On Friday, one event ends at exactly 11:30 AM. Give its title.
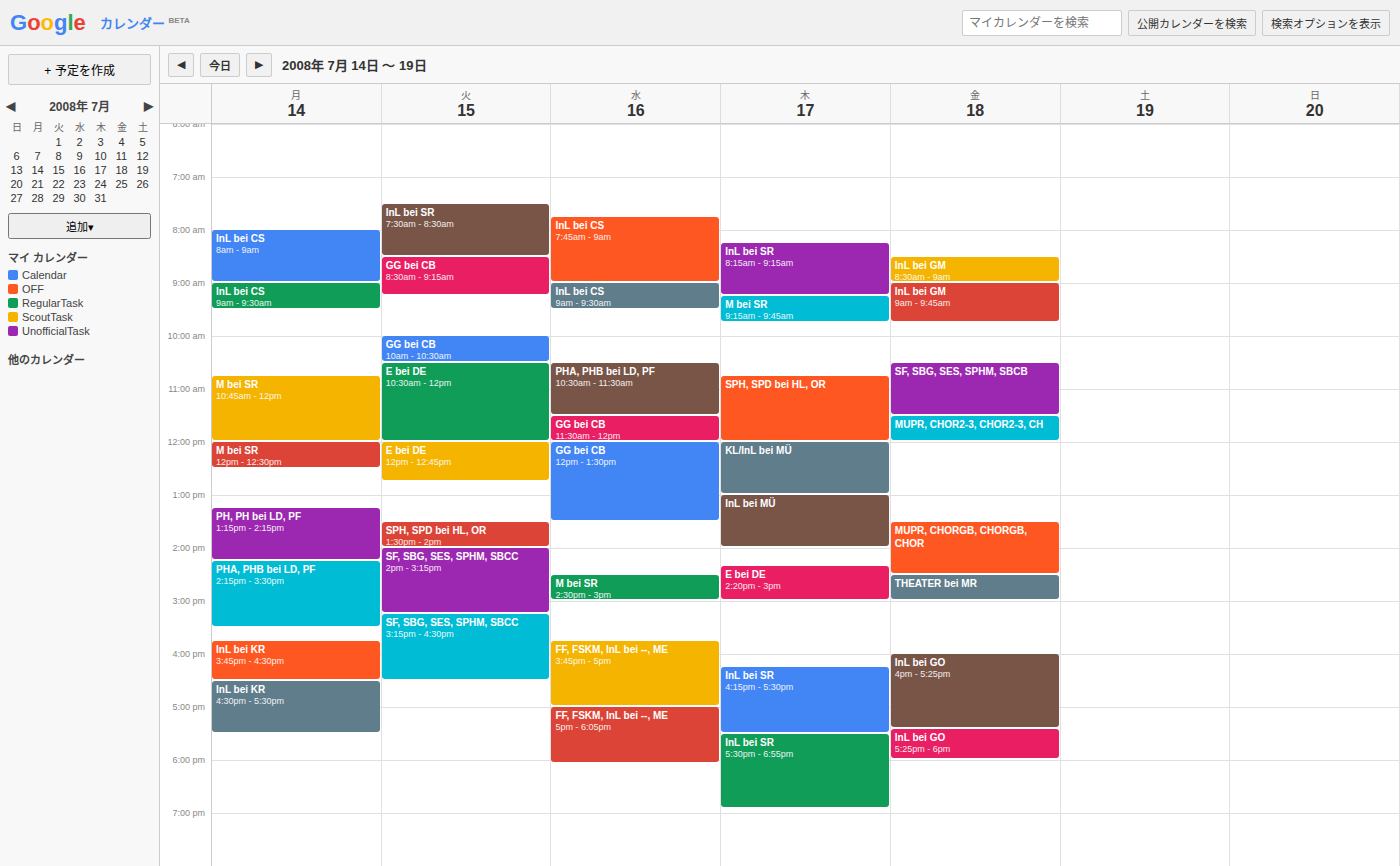
"SF, SBG, SES, SPHM, SBCB"